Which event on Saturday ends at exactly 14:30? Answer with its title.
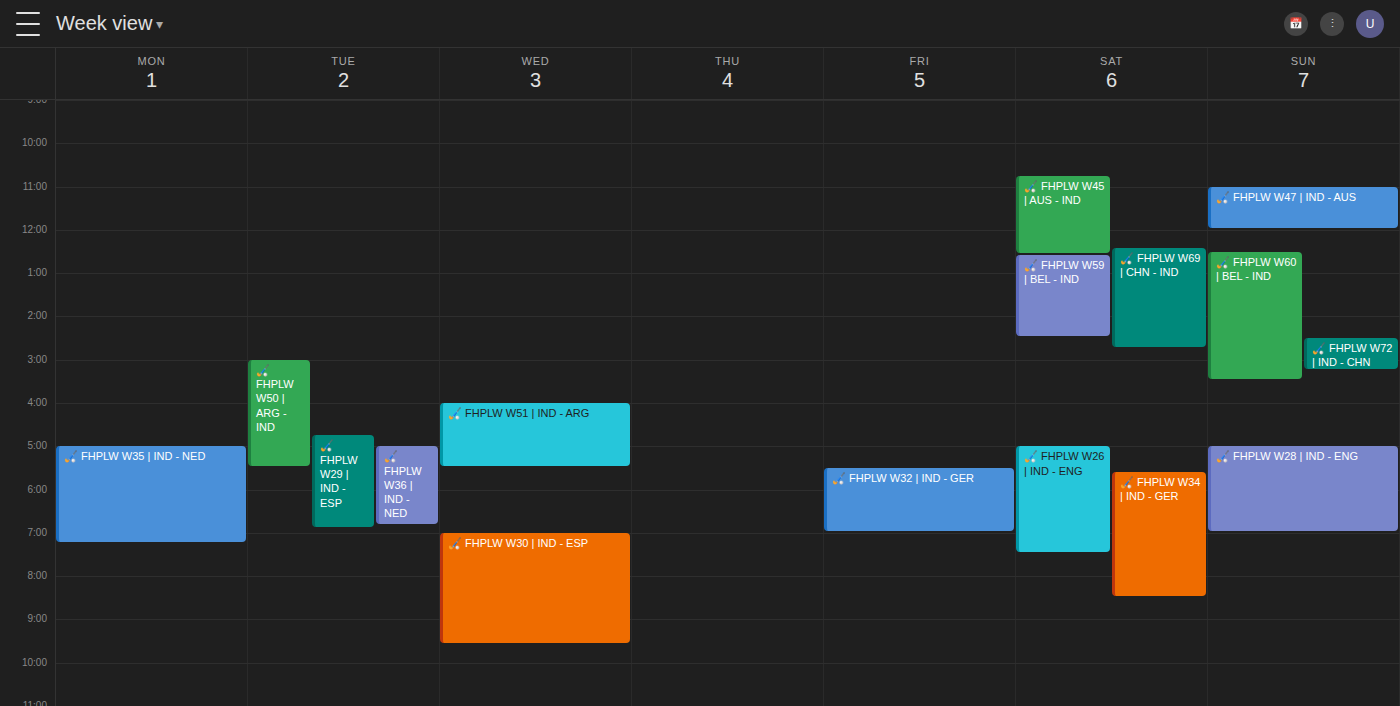
"🏑 FHPLW W59 | BEL - IND"